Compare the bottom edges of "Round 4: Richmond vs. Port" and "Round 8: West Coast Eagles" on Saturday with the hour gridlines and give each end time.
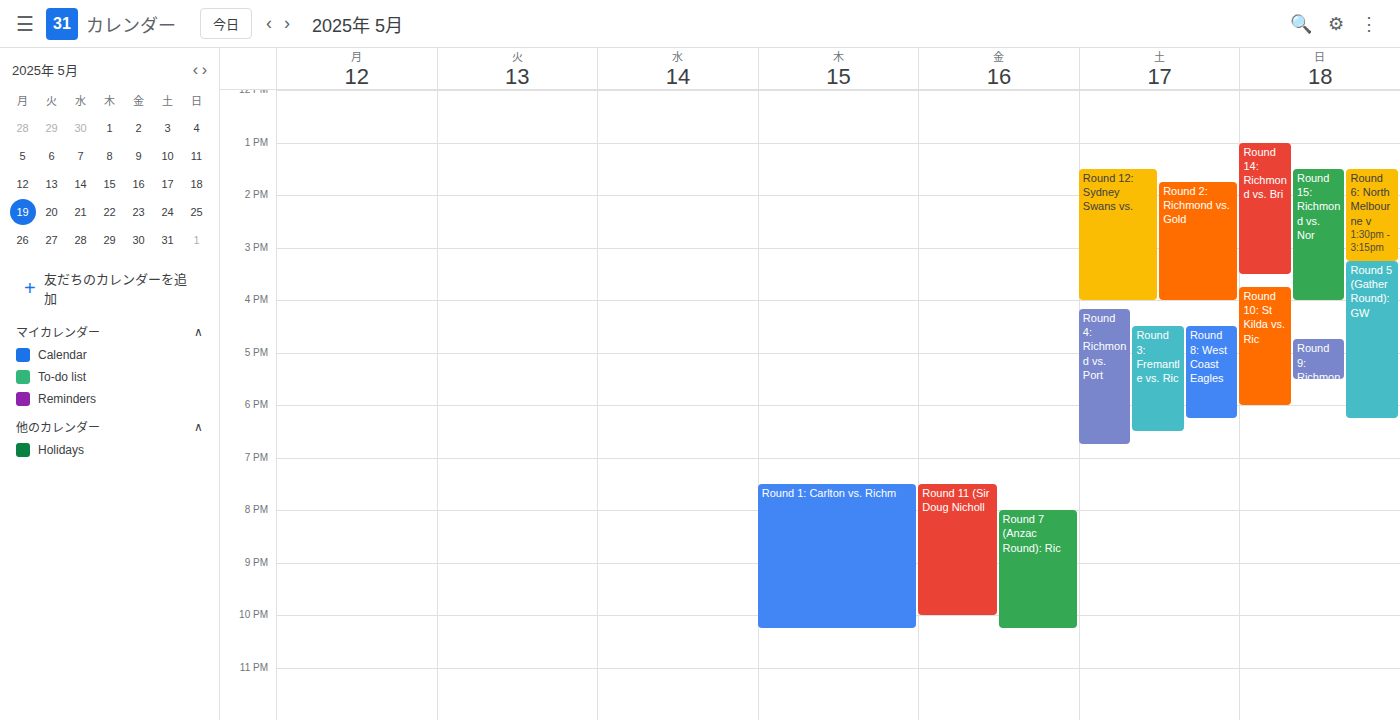
"Round 4: Richmond vs. Port": 6:45 PM, neither: three quarters of the way from the 6 PM line to the 7 PM line. "Round 8: West Coast Eagles": 6:15 PM, neither: a quarter of the way from the 6 PM line to the 7 PM line.